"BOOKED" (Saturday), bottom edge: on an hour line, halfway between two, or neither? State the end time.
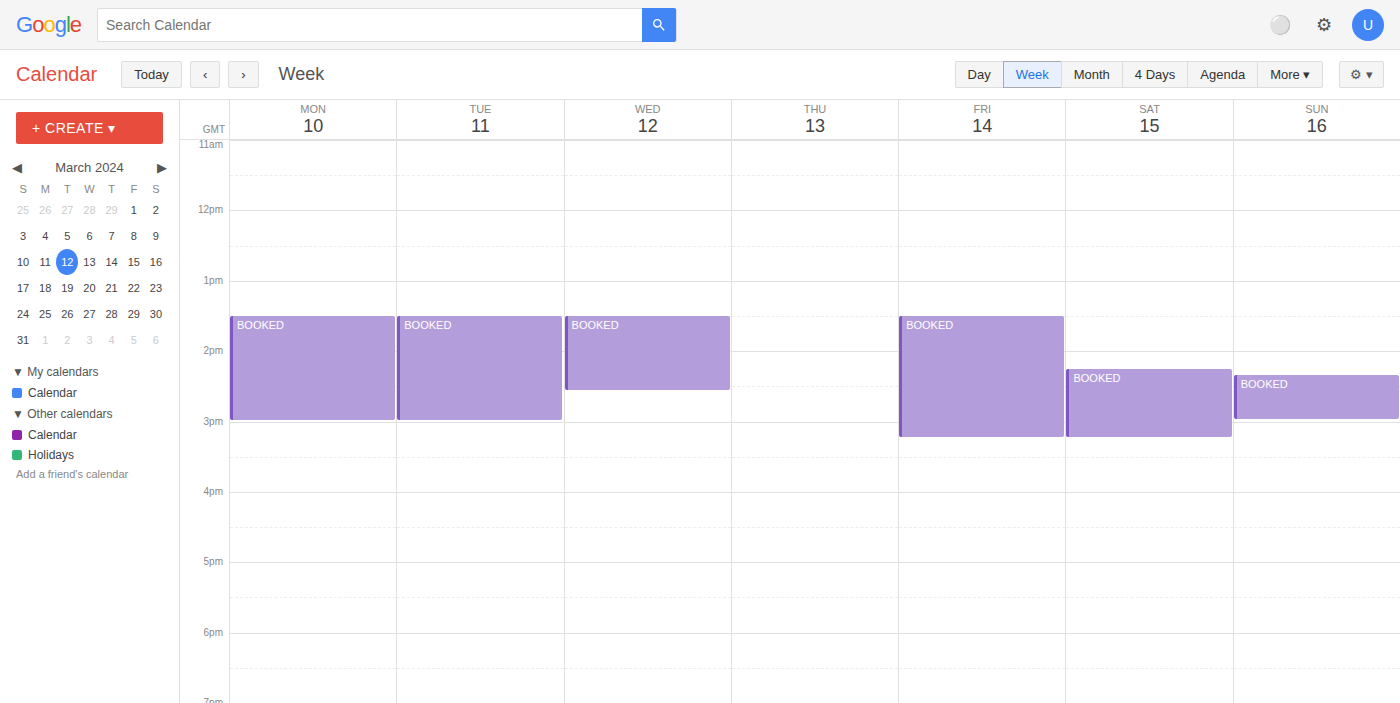
3:15 PM -- neither: a quarter of the way from the 3 PM line to the 4 PM line.